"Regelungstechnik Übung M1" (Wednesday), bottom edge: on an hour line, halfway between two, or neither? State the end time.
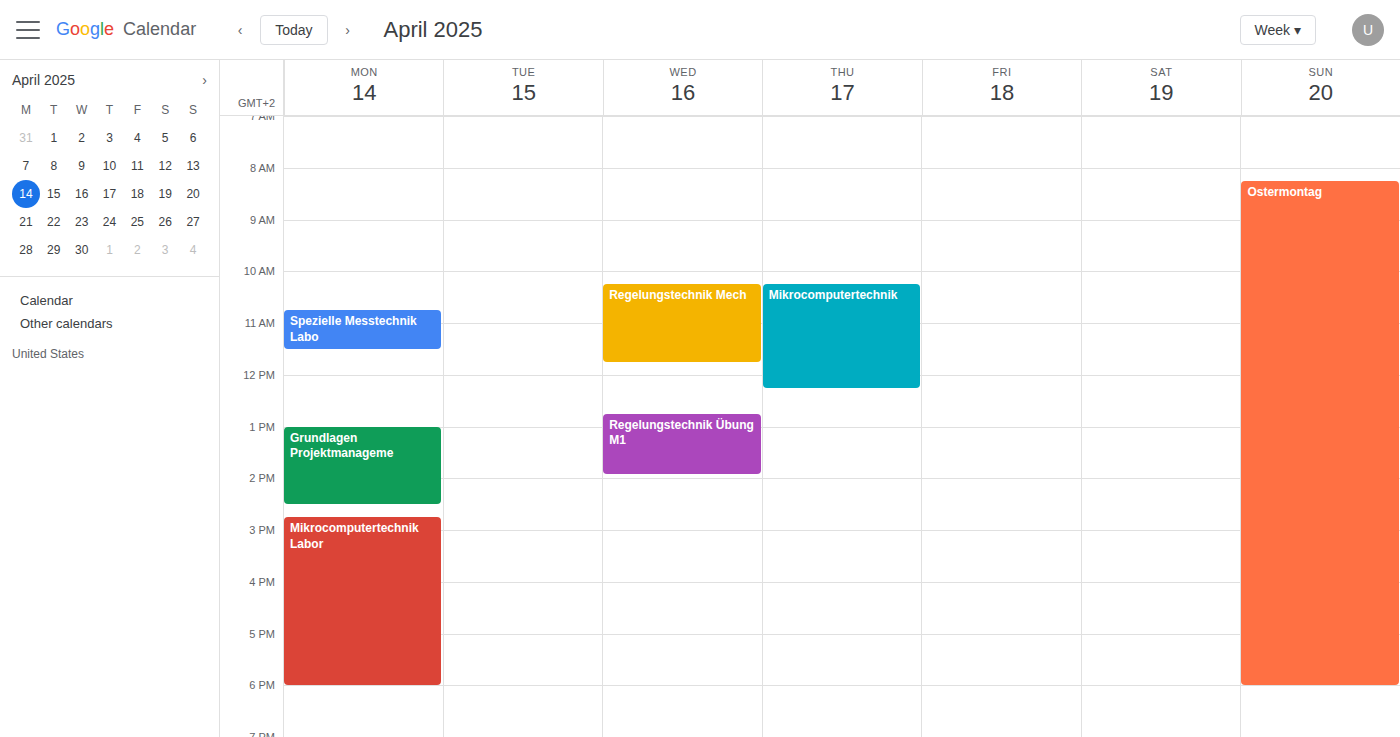
1:55 PM -- neither: 55 minutes below the 1 PM line and 5 minutes above the 2 PM line.